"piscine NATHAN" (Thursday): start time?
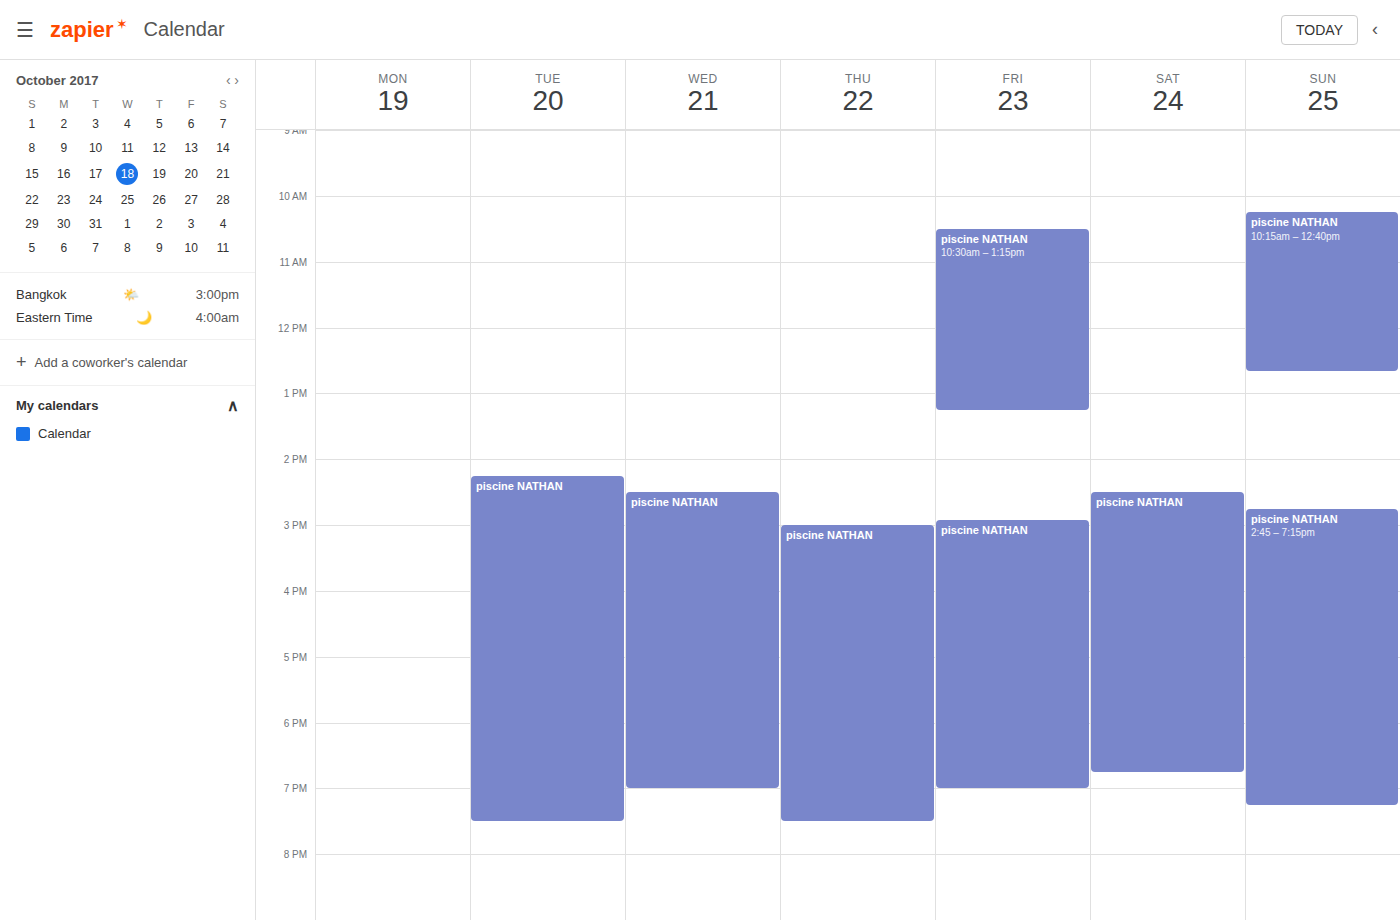
3:00 PM